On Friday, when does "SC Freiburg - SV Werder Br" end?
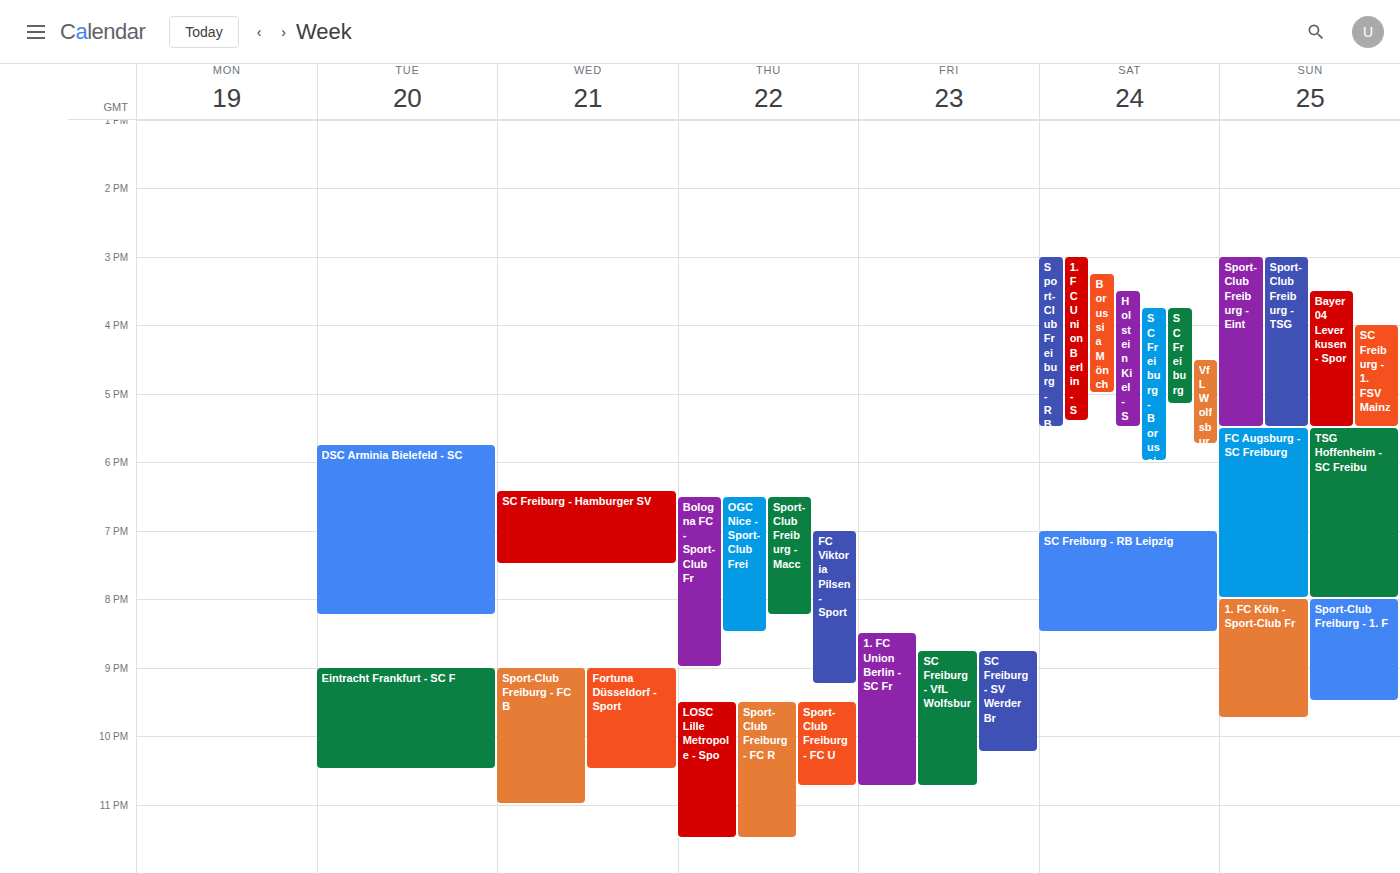
10:15 PM